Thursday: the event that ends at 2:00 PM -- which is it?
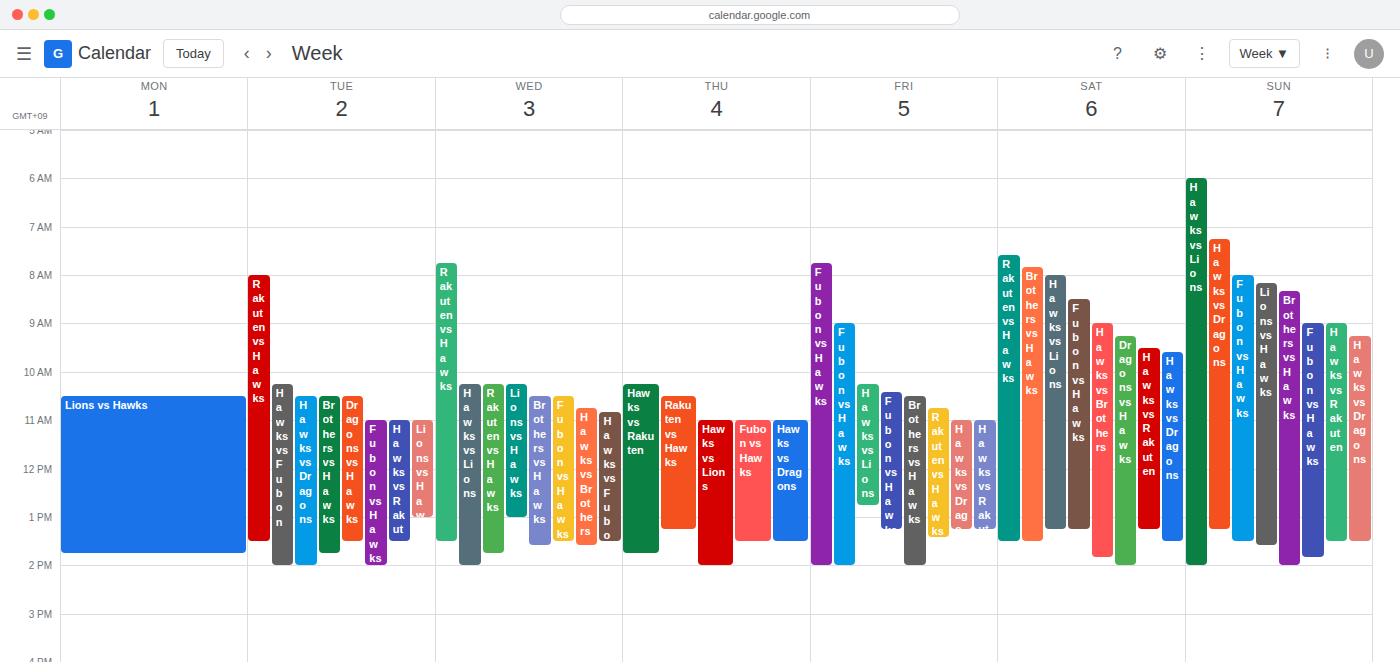
"Hawks vs Lions"